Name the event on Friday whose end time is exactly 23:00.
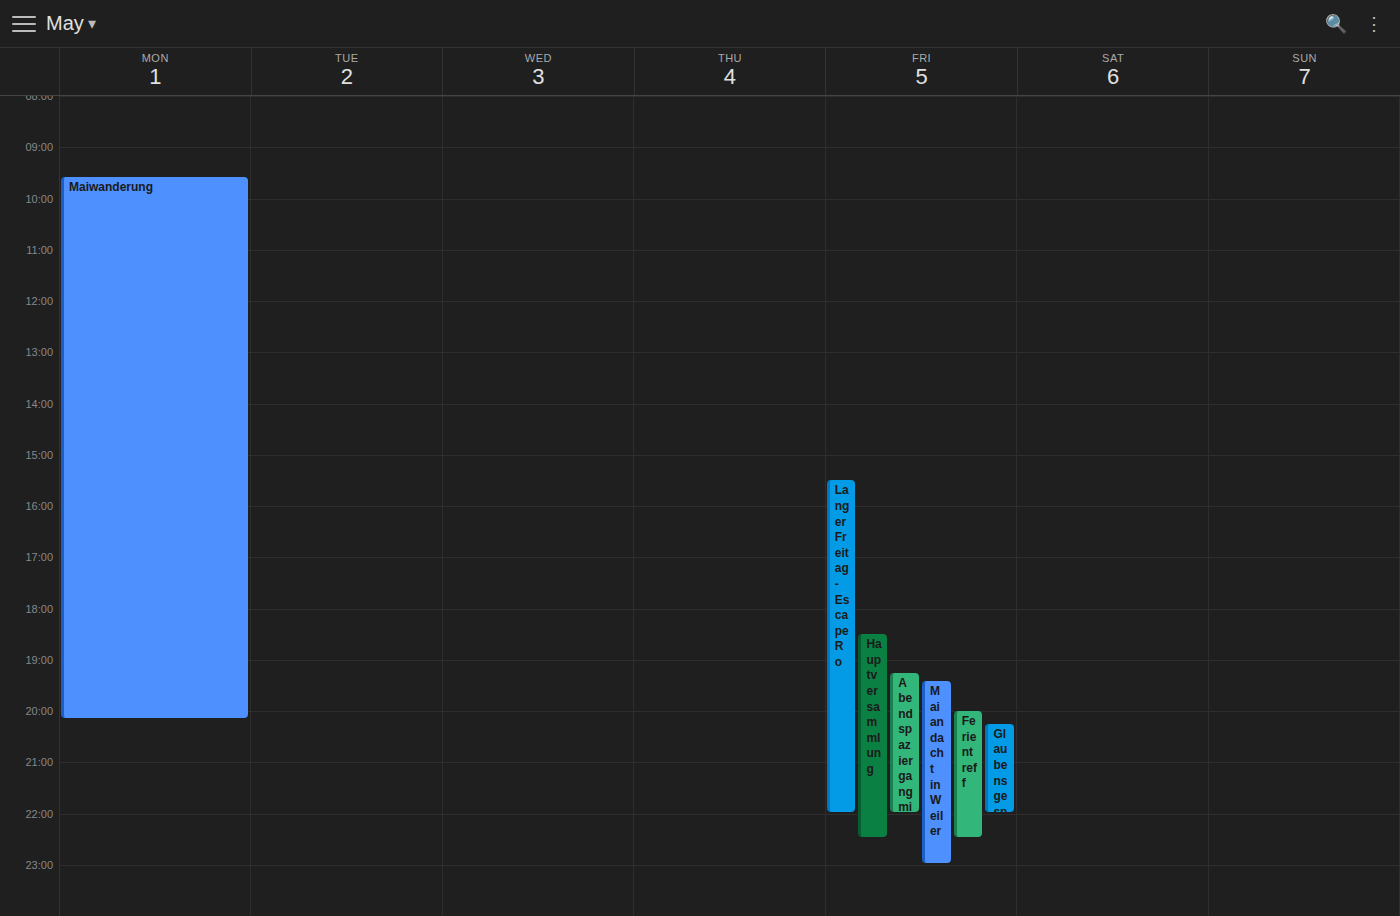
"Maiandacht in Weiler"